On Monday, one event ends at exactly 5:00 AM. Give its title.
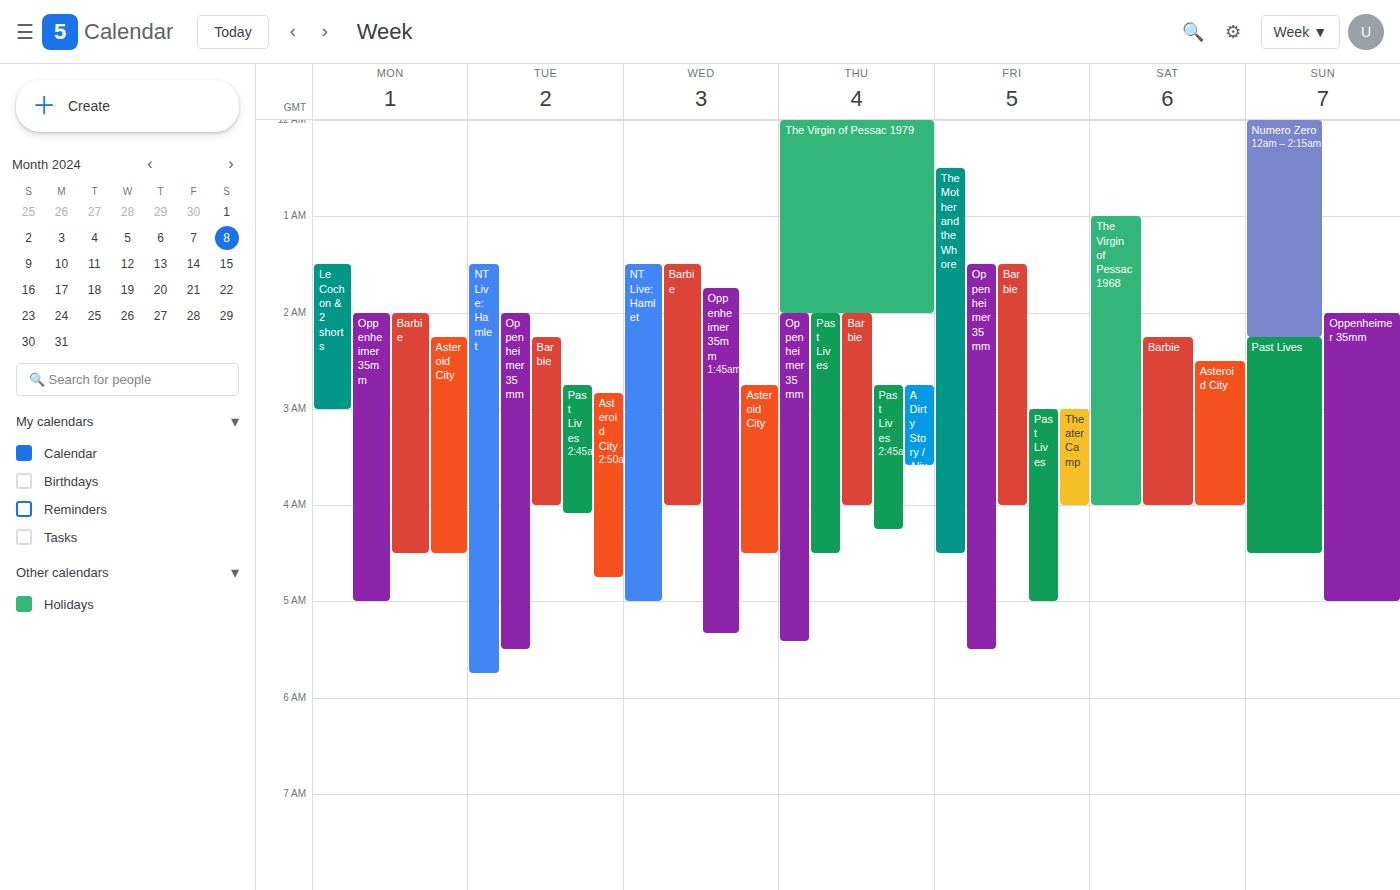
"Oppenheimer 35mm"